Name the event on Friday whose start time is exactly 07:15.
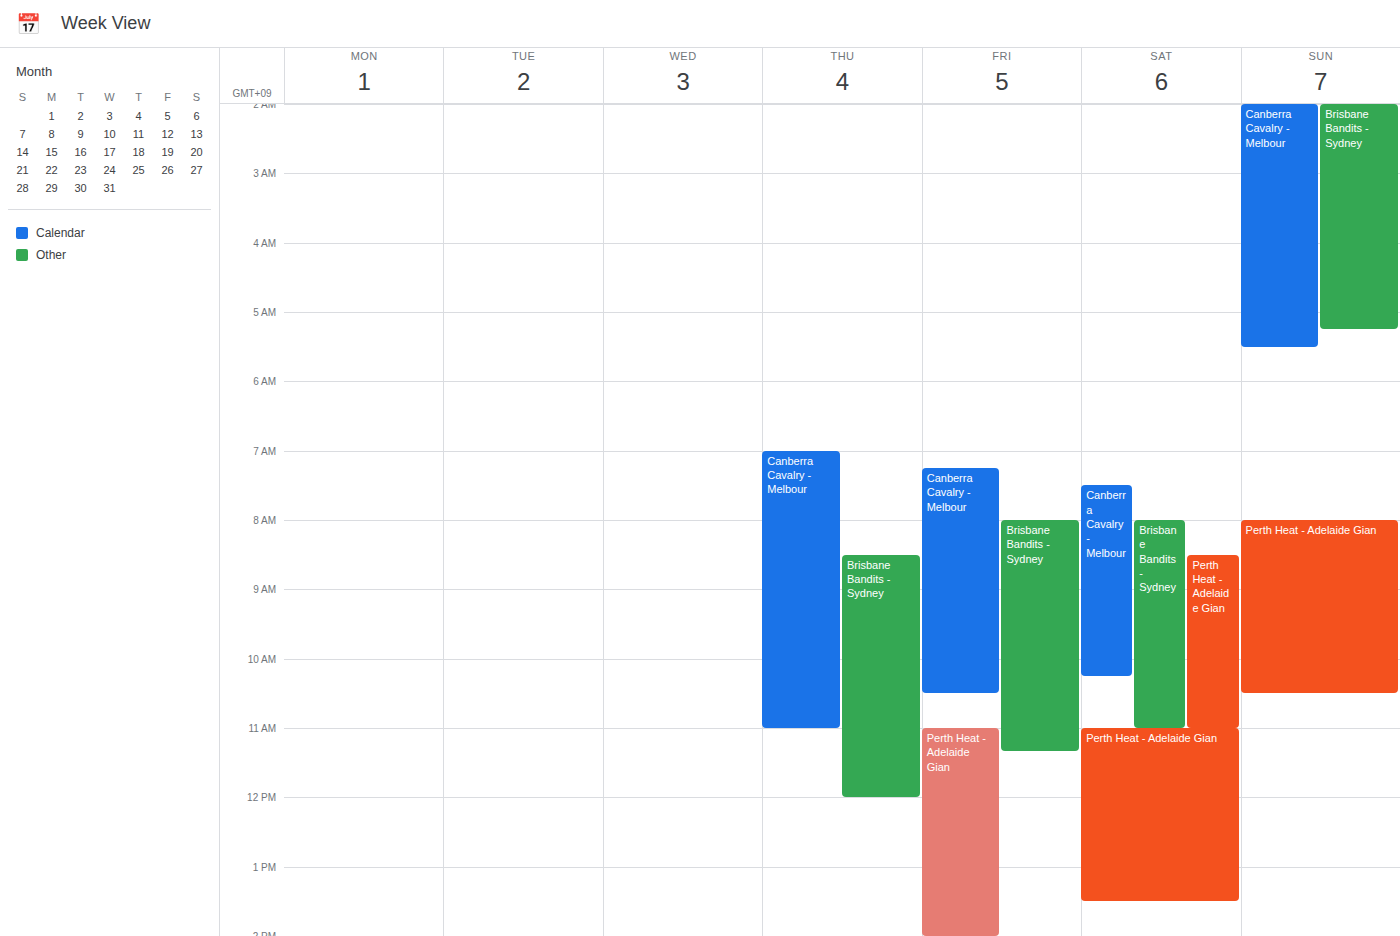
"Canberra Cavalry - Melbour"